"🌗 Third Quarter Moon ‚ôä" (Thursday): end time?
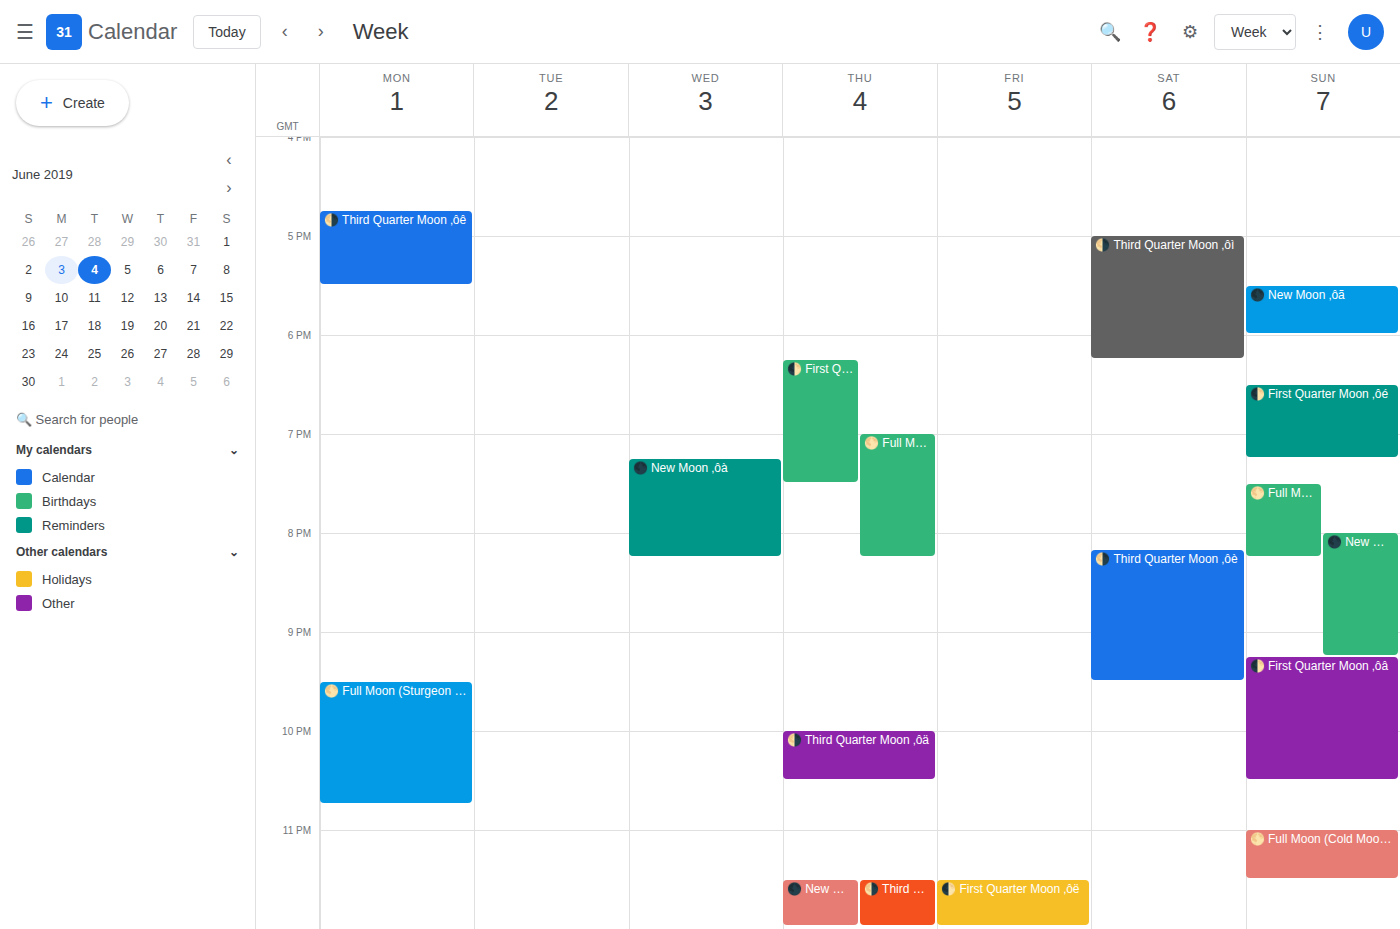
10:30 PM